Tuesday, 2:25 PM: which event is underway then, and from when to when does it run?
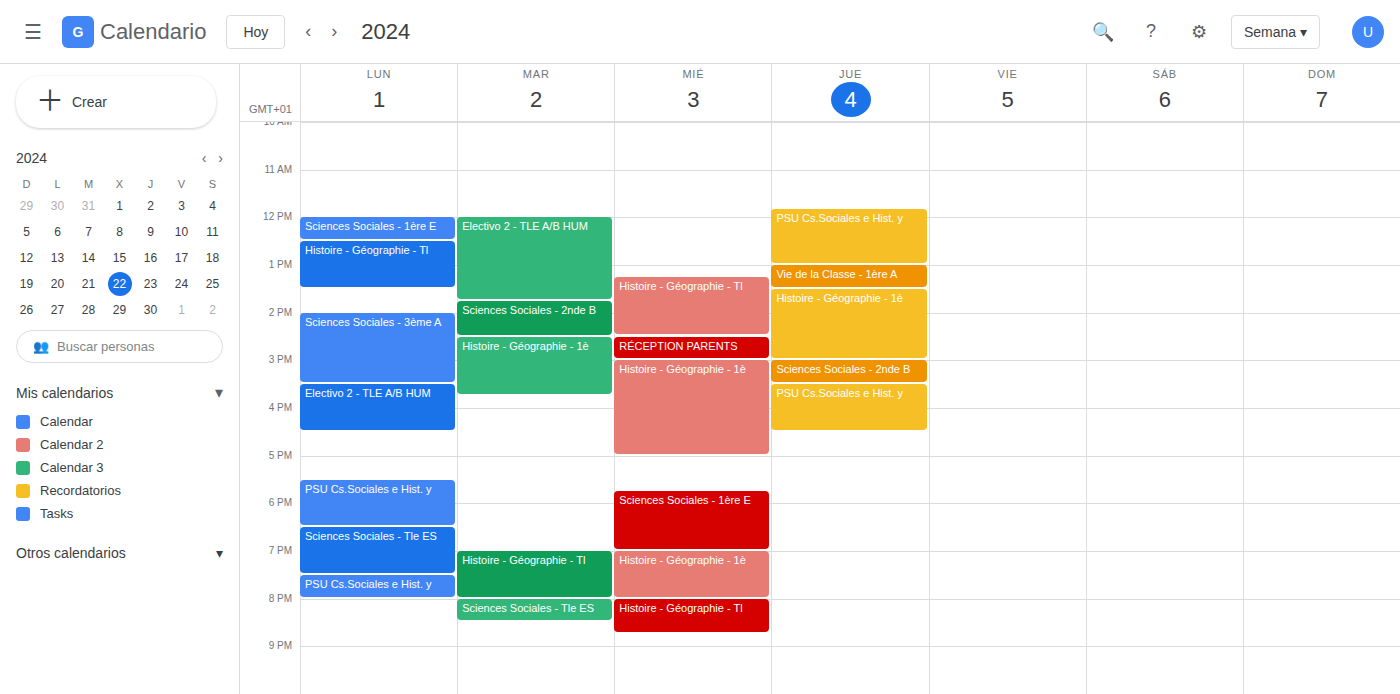
"Sciences Sociales - 2nde B", 1:45 PM to 2:30 PM